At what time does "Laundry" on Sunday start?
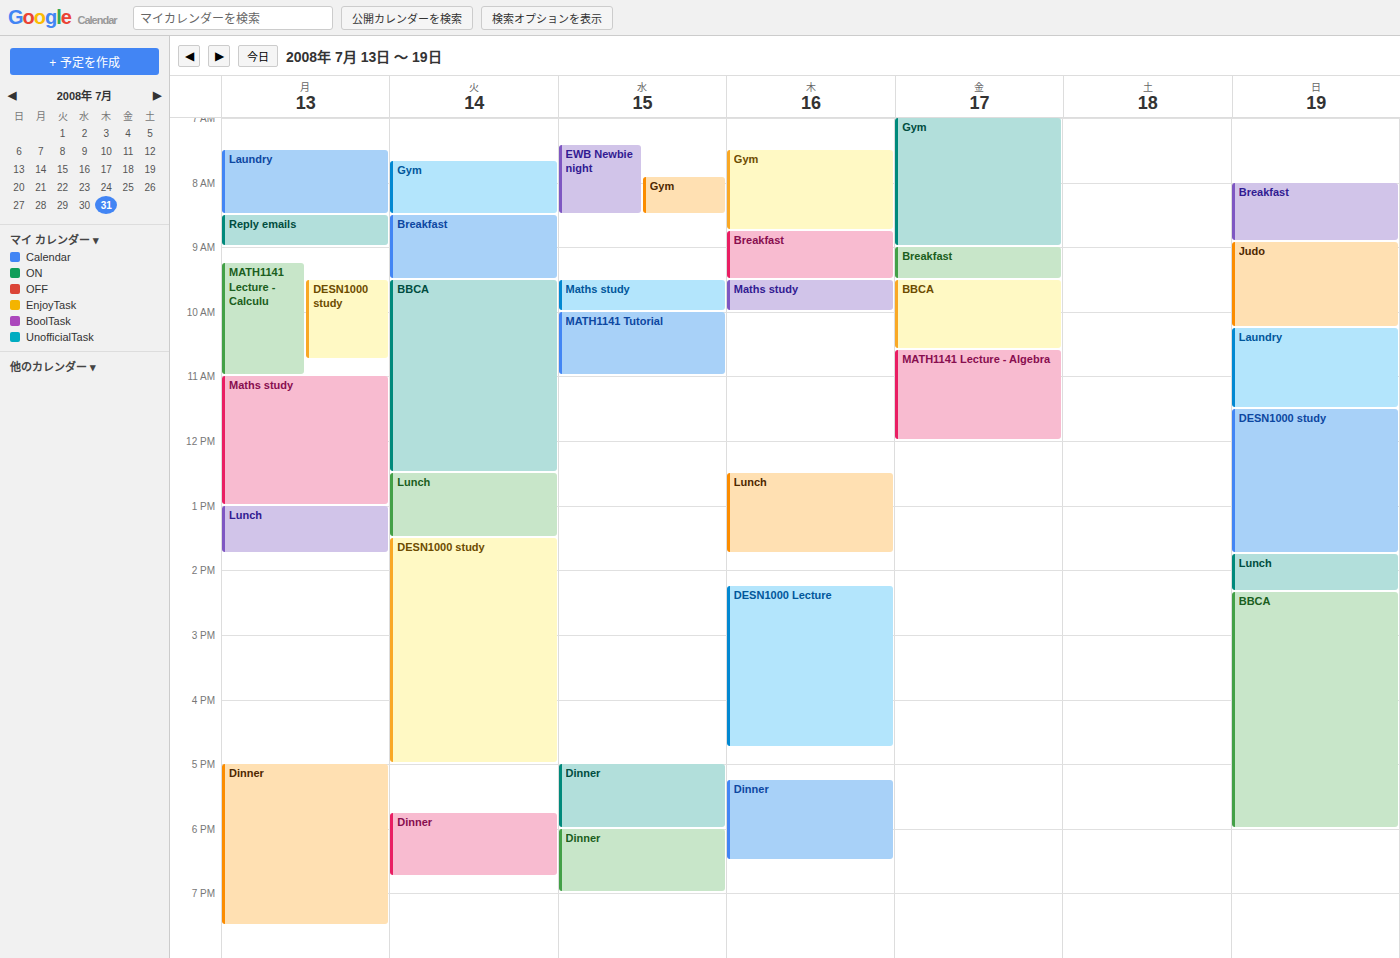
10:15 AM